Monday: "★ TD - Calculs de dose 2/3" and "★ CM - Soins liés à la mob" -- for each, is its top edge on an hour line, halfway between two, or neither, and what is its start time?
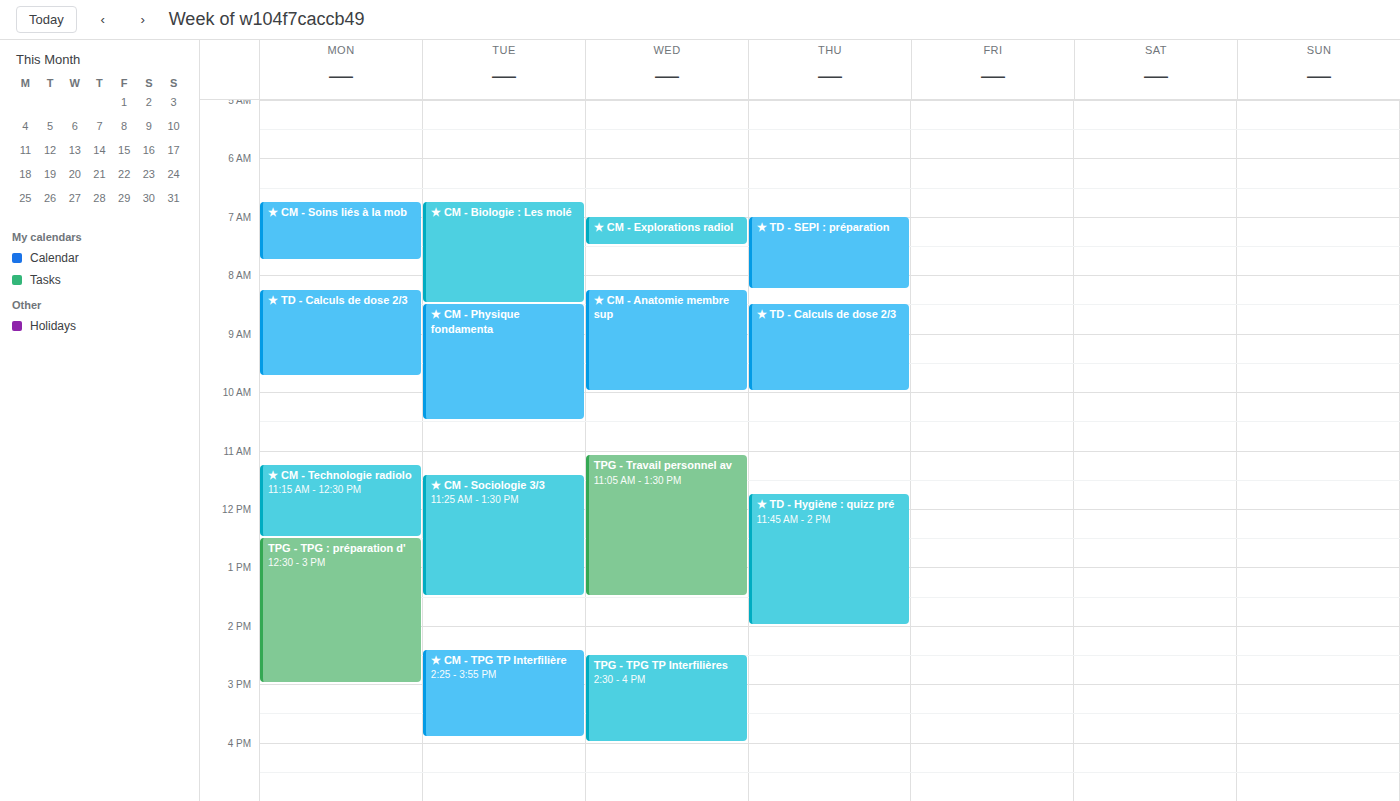
"★ TD - Calculs de dose 2/3": 8:15 AM, neither: a quarter of the way from the 8 AM line to the 9 AM line. "★ CM - Soins liés à la mob": 6:45 AM, neither: three quarters of the way from the 6 AM line to the 7 AM line.